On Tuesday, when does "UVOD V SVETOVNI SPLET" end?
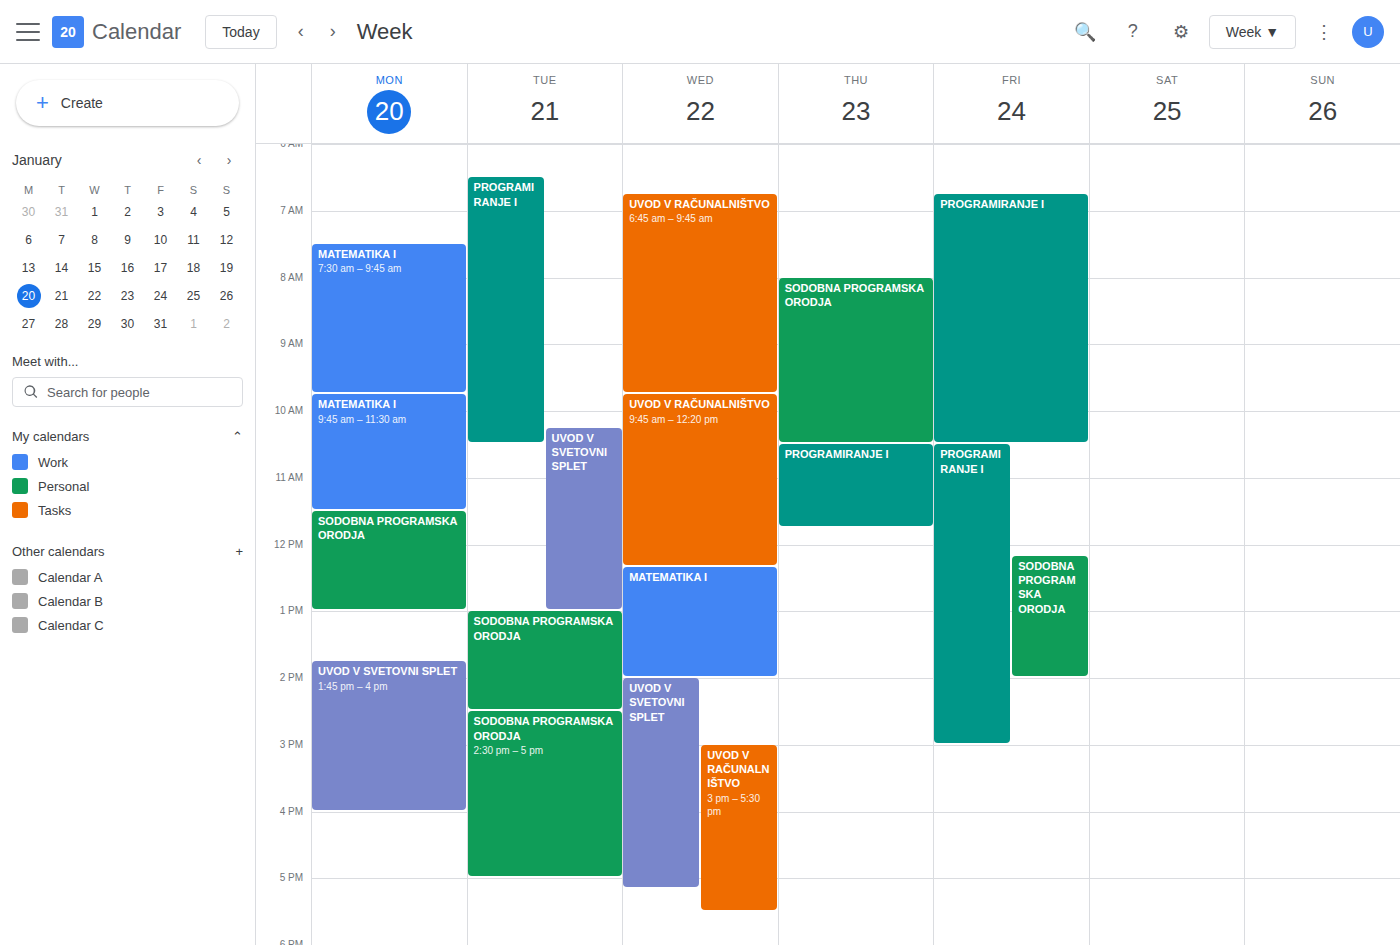
1:00 PM